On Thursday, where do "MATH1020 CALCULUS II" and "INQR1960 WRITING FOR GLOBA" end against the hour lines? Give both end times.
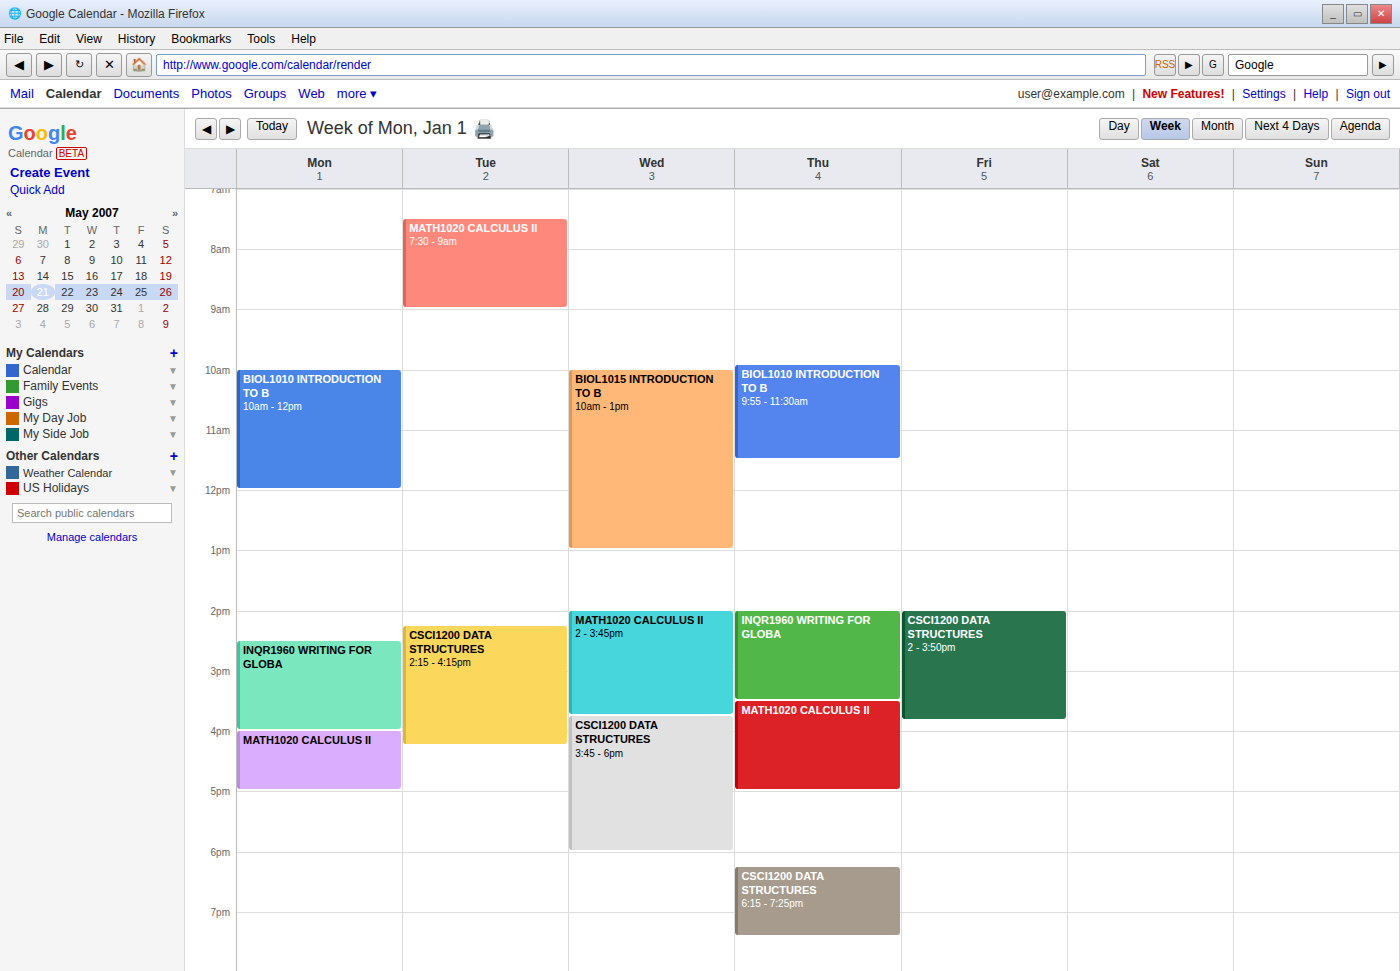
"MATH1020 CALCULUS II": 5:00 PM, exactly on the 5 PM line. "INQR1960 WRITING FOR GLOBA": 3:30 PM, halfway between the 3 PM and 4 PM lines.